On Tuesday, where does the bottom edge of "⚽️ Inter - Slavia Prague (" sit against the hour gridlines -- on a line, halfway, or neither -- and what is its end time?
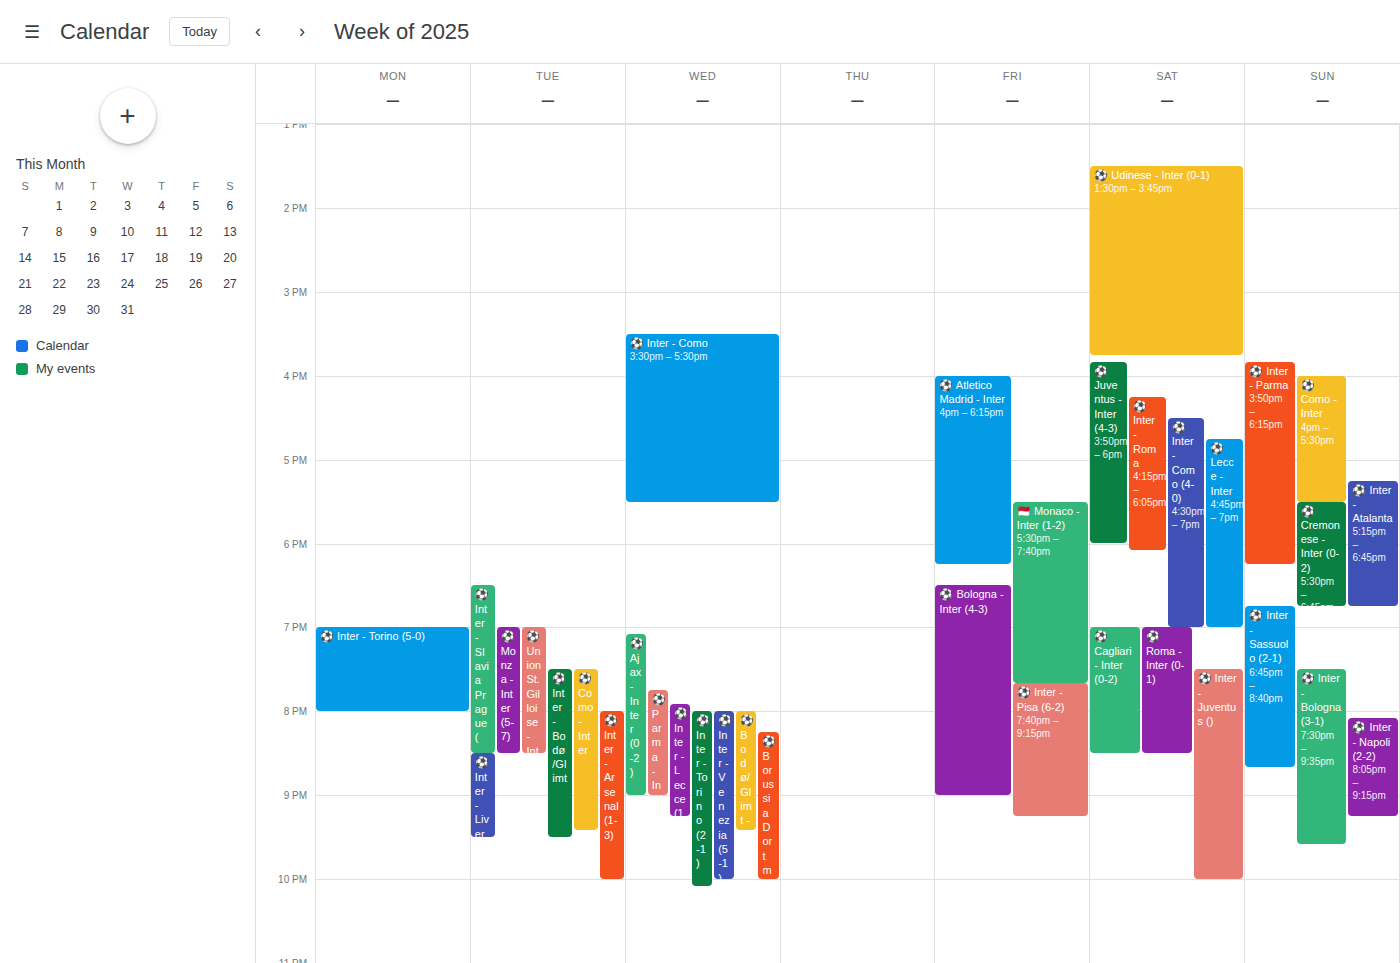
20:30 -- halfway between the 20:00 and 21:00 lines.